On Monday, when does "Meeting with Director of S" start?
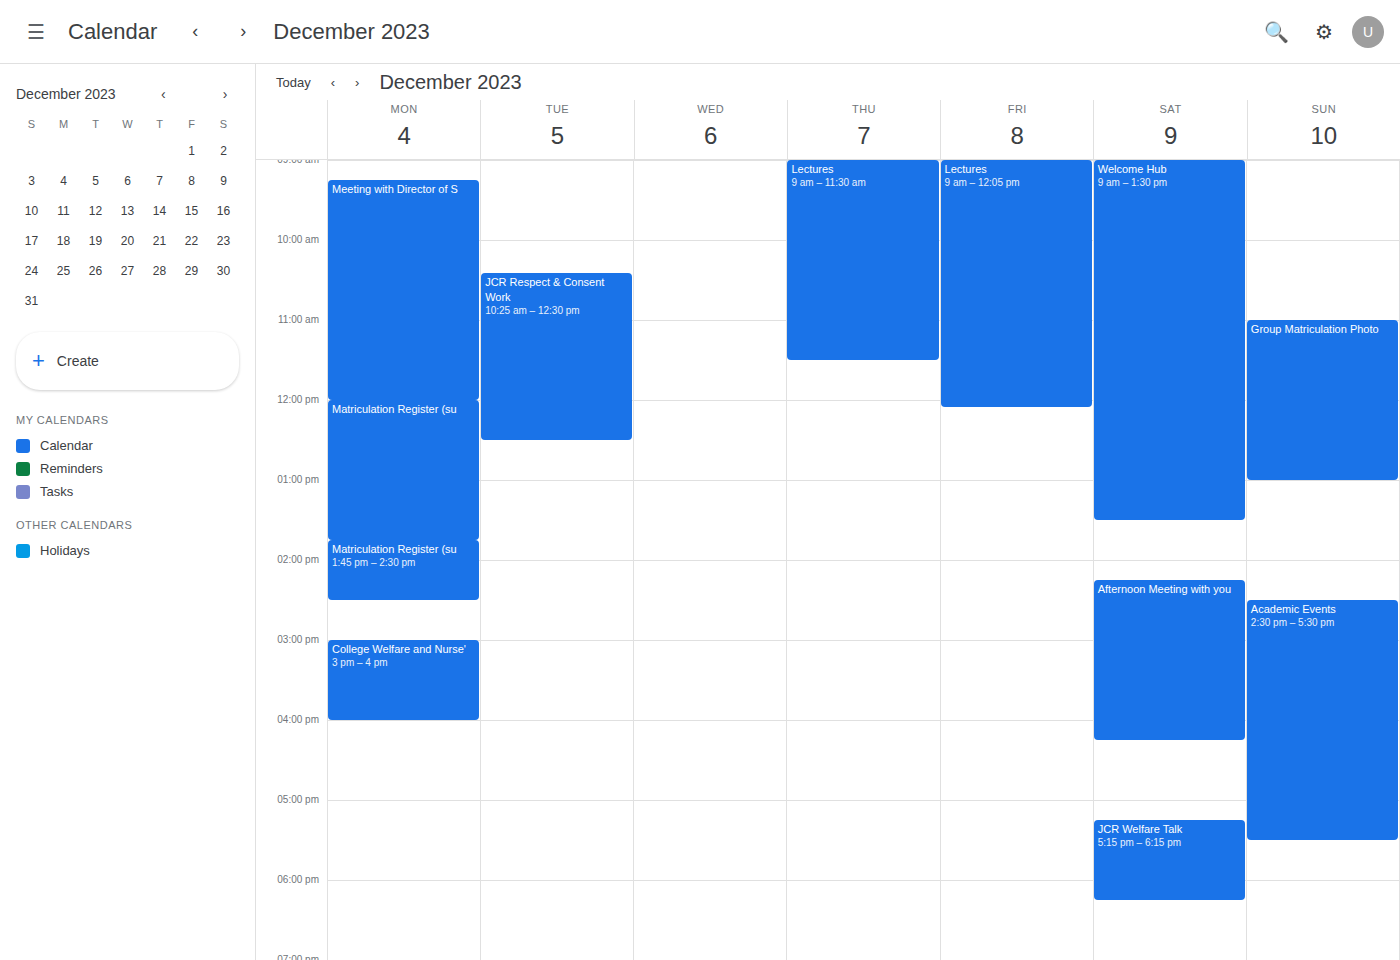
9:15 AM